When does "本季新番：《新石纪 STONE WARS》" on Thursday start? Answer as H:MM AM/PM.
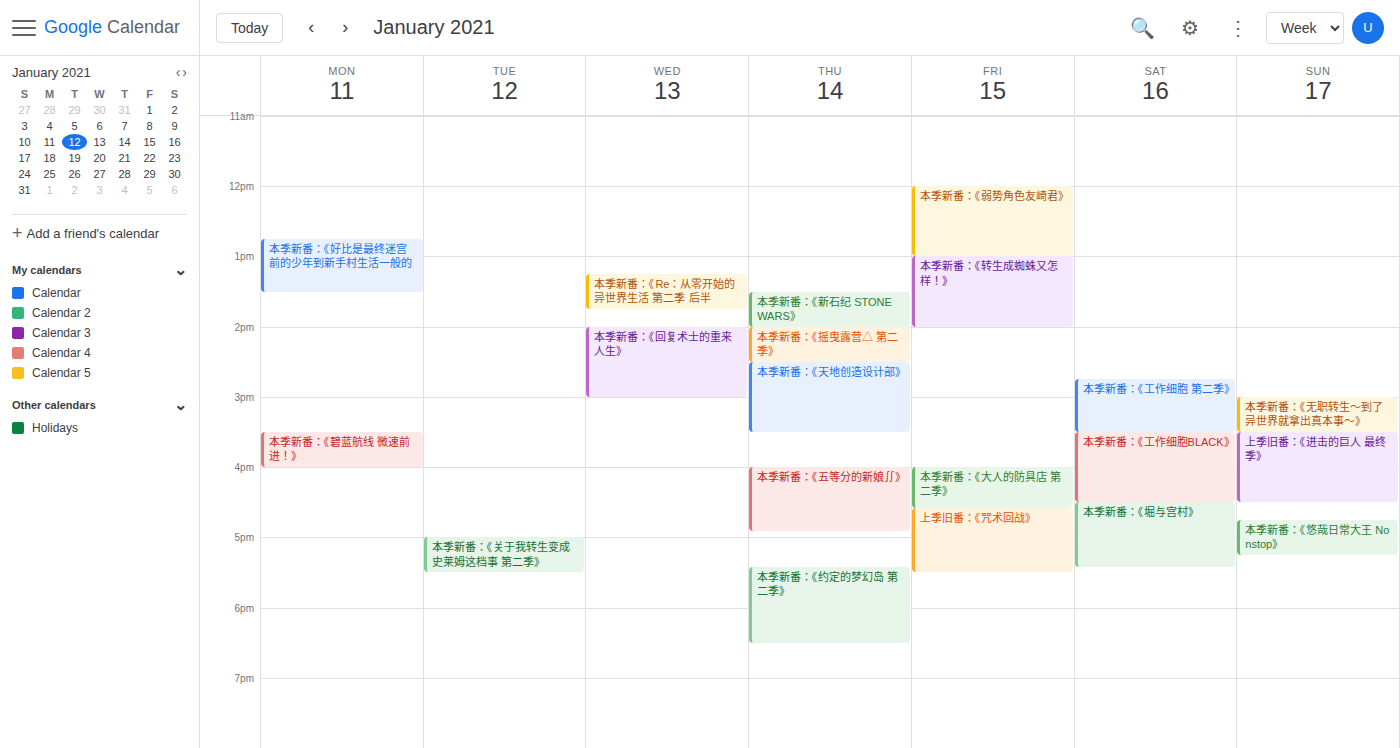
1:30 PM